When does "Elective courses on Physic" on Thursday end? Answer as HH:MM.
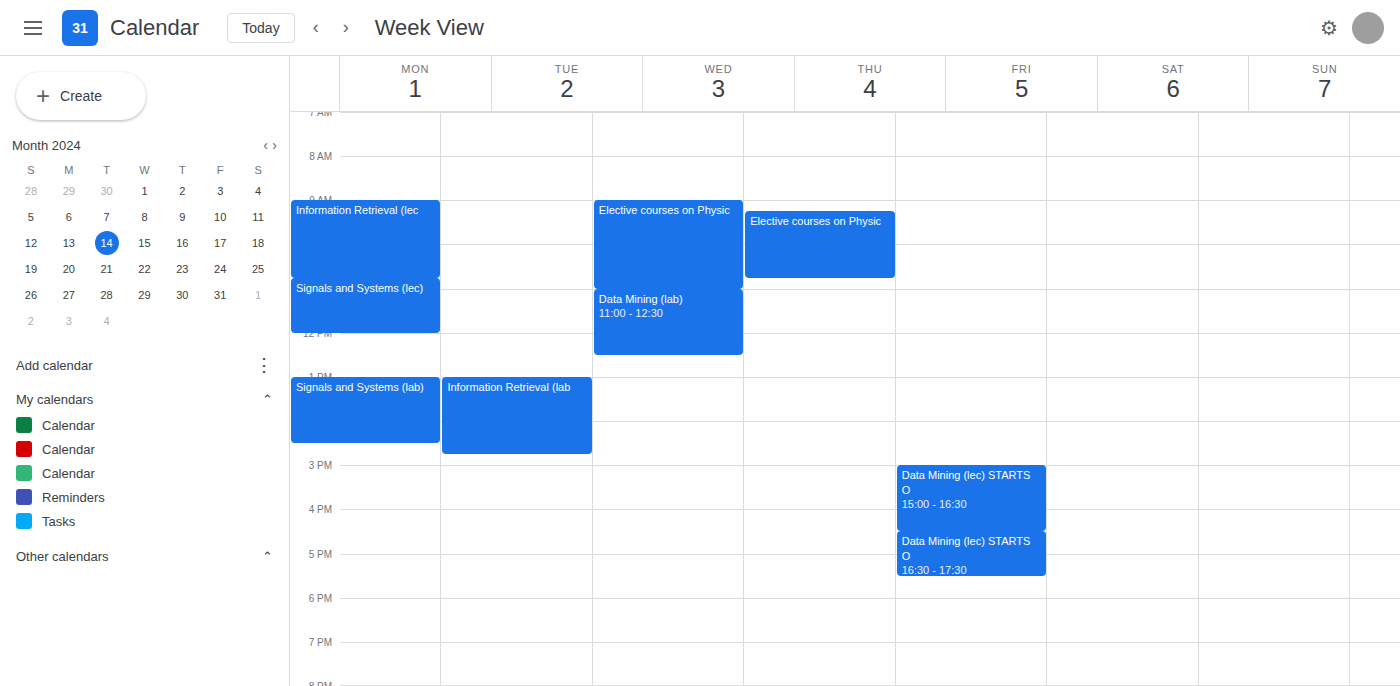
10:45